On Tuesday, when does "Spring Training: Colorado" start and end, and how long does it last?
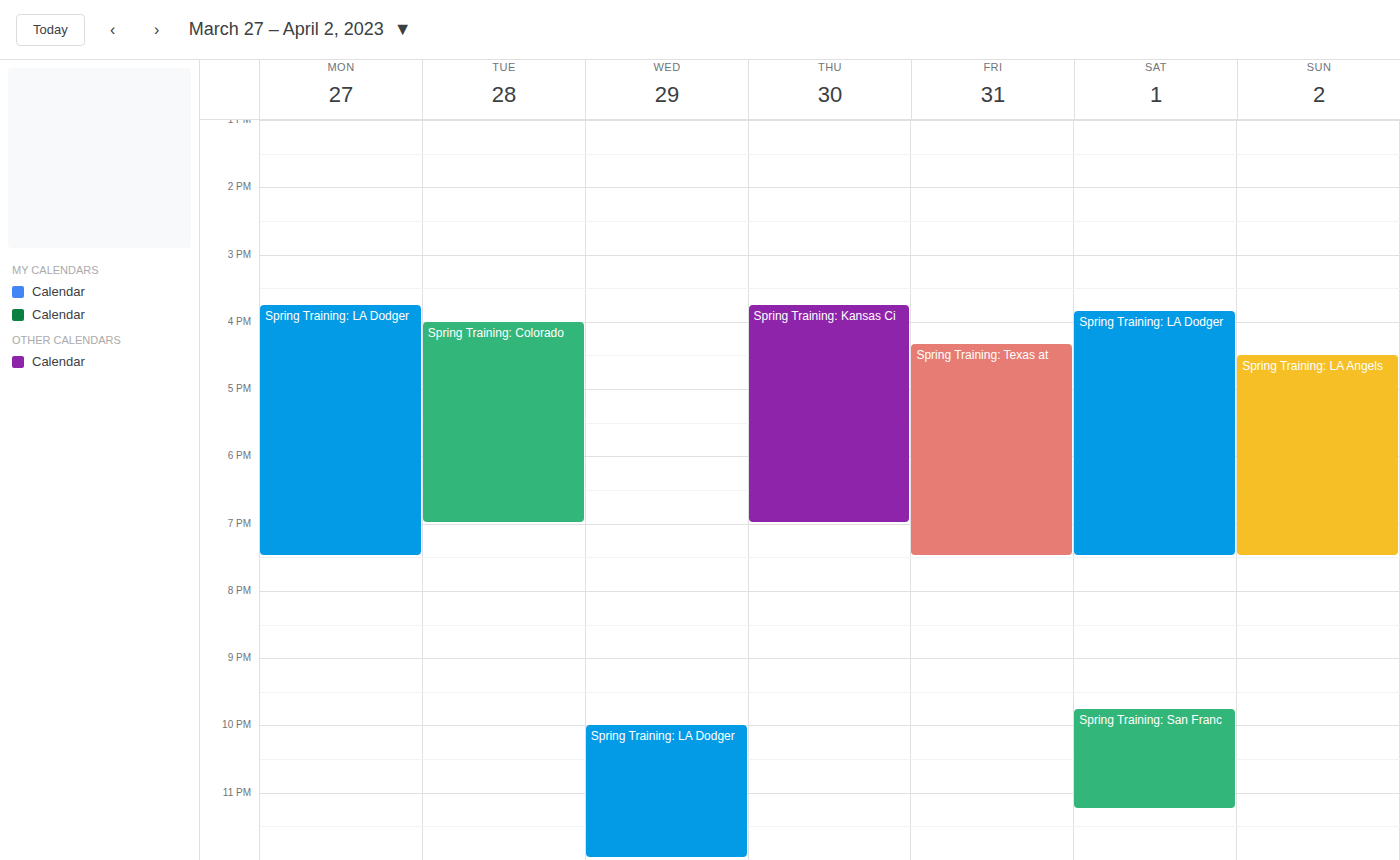
4:00 PM to 7:00 PM, 3 hours